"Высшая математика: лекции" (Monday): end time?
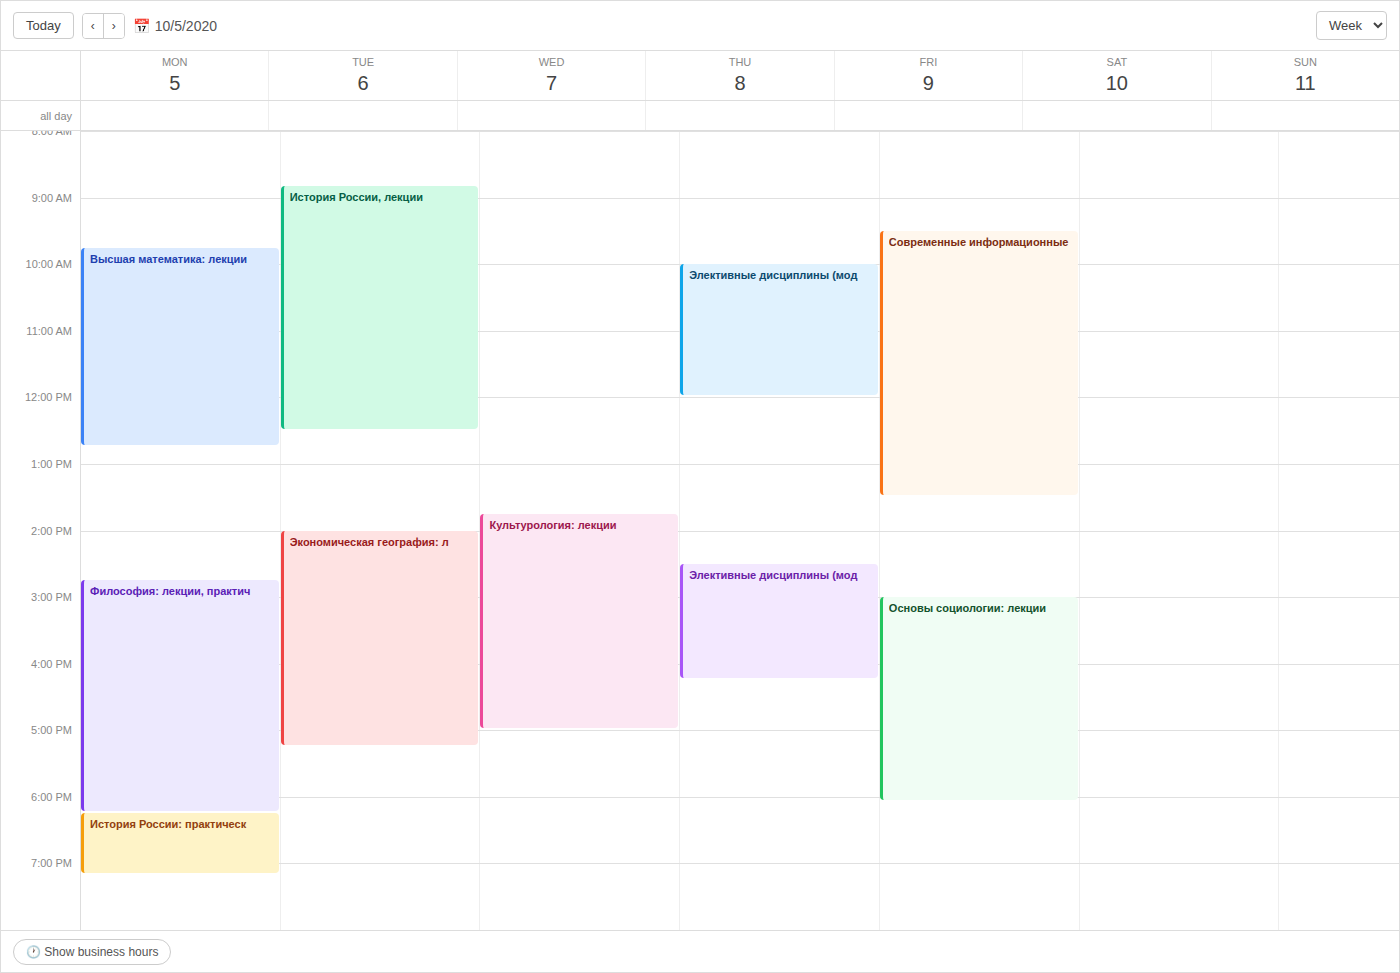
12:45 PM